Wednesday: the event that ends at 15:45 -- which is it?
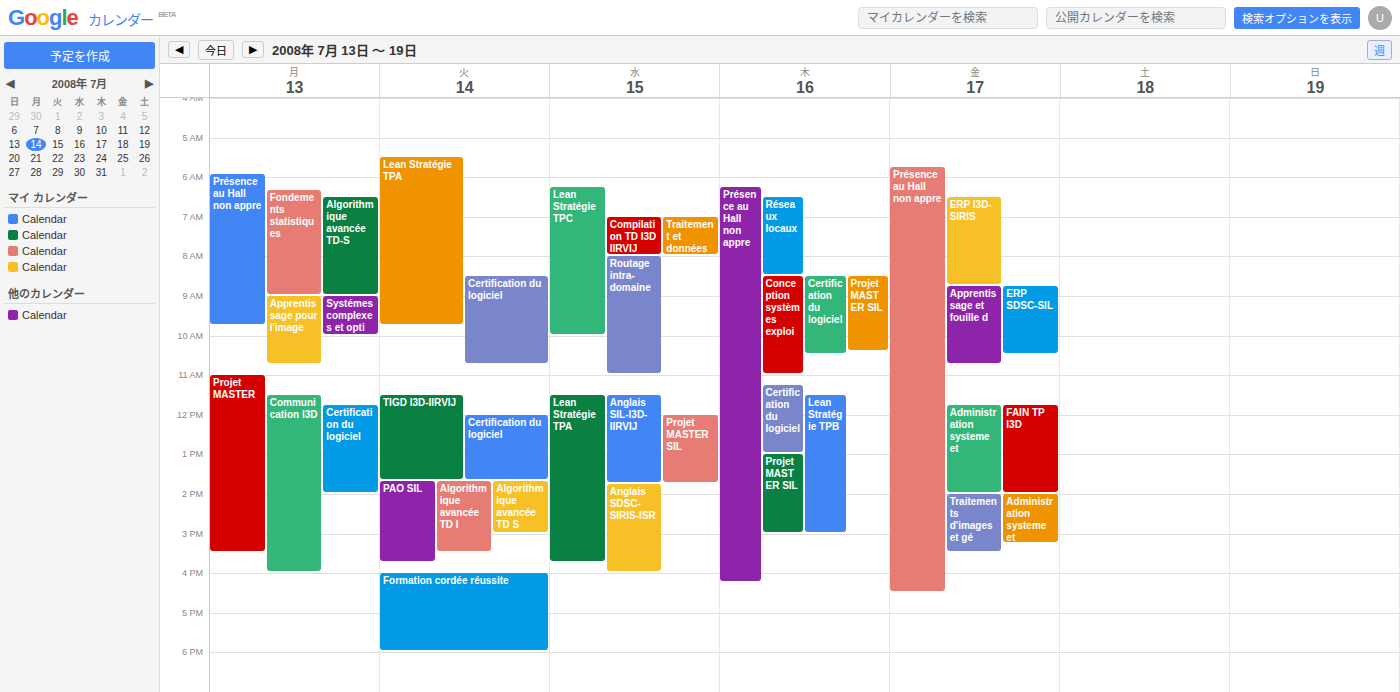
"Lean Stratégie TPA"